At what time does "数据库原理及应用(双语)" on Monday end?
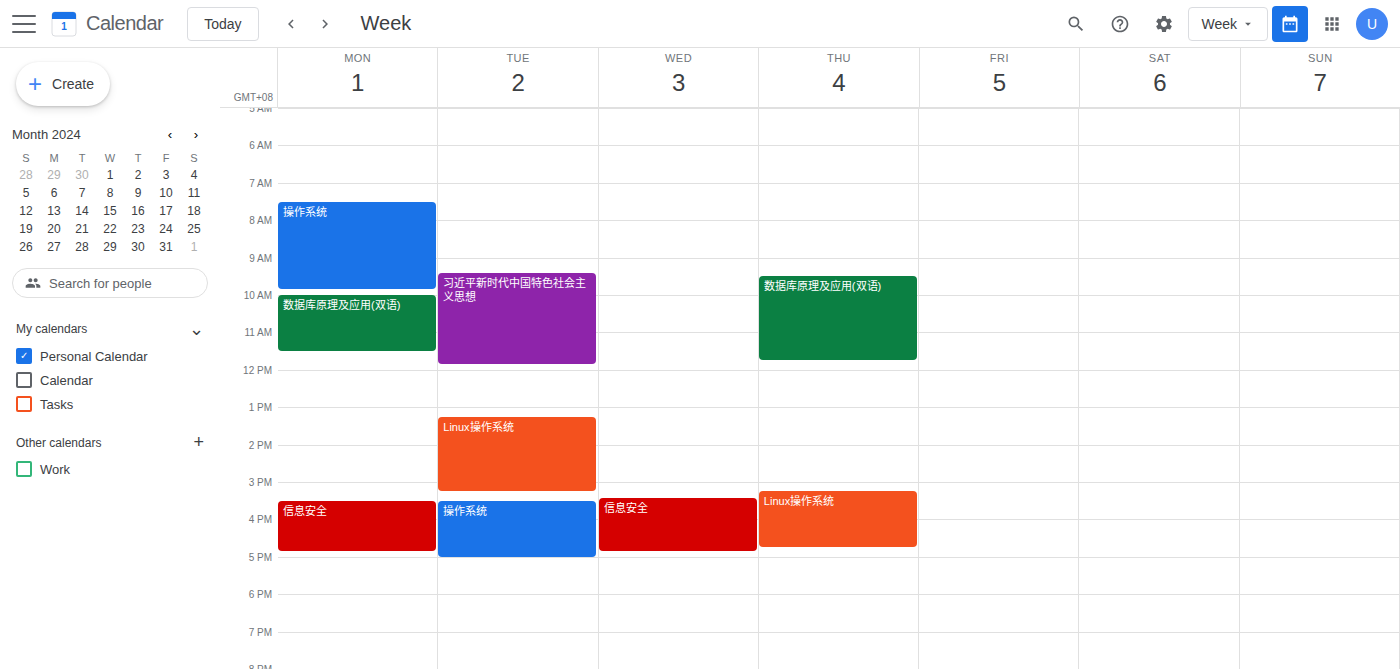
11:30 AM